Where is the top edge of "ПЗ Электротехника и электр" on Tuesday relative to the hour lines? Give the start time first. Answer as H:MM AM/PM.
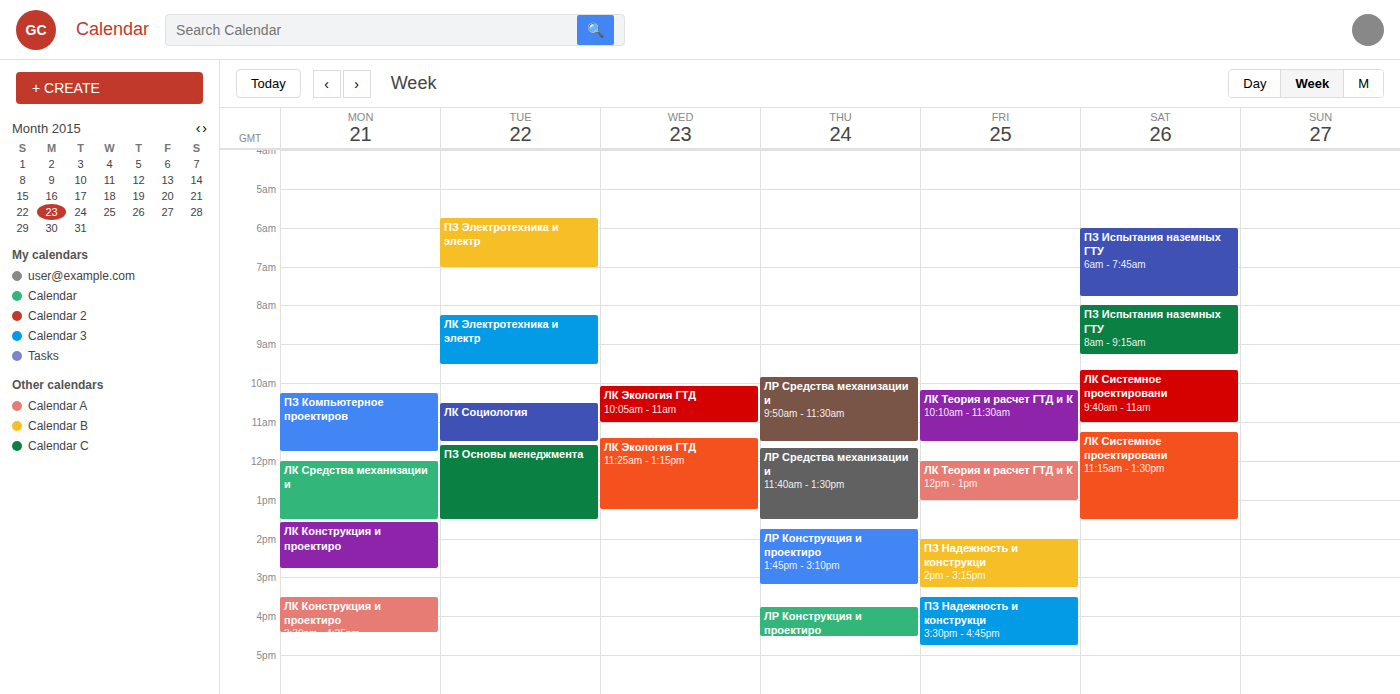
5:45 AM -- neither: three quarters of the way from the 5 AM line to the 6 AM line.